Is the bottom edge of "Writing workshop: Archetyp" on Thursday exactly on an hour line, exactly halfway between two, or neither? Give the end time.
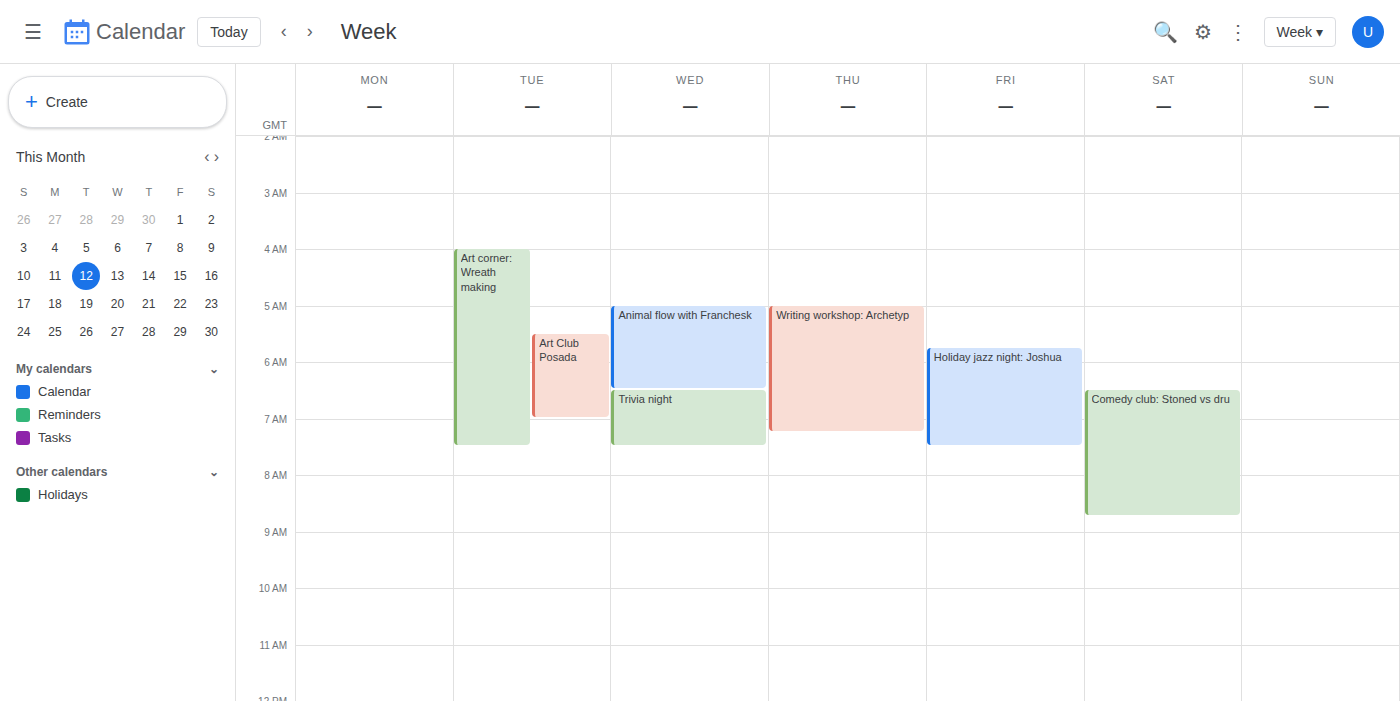
7:15 AM -- neither: a quarter of the way from the 7 AM line to the 8 AM line.